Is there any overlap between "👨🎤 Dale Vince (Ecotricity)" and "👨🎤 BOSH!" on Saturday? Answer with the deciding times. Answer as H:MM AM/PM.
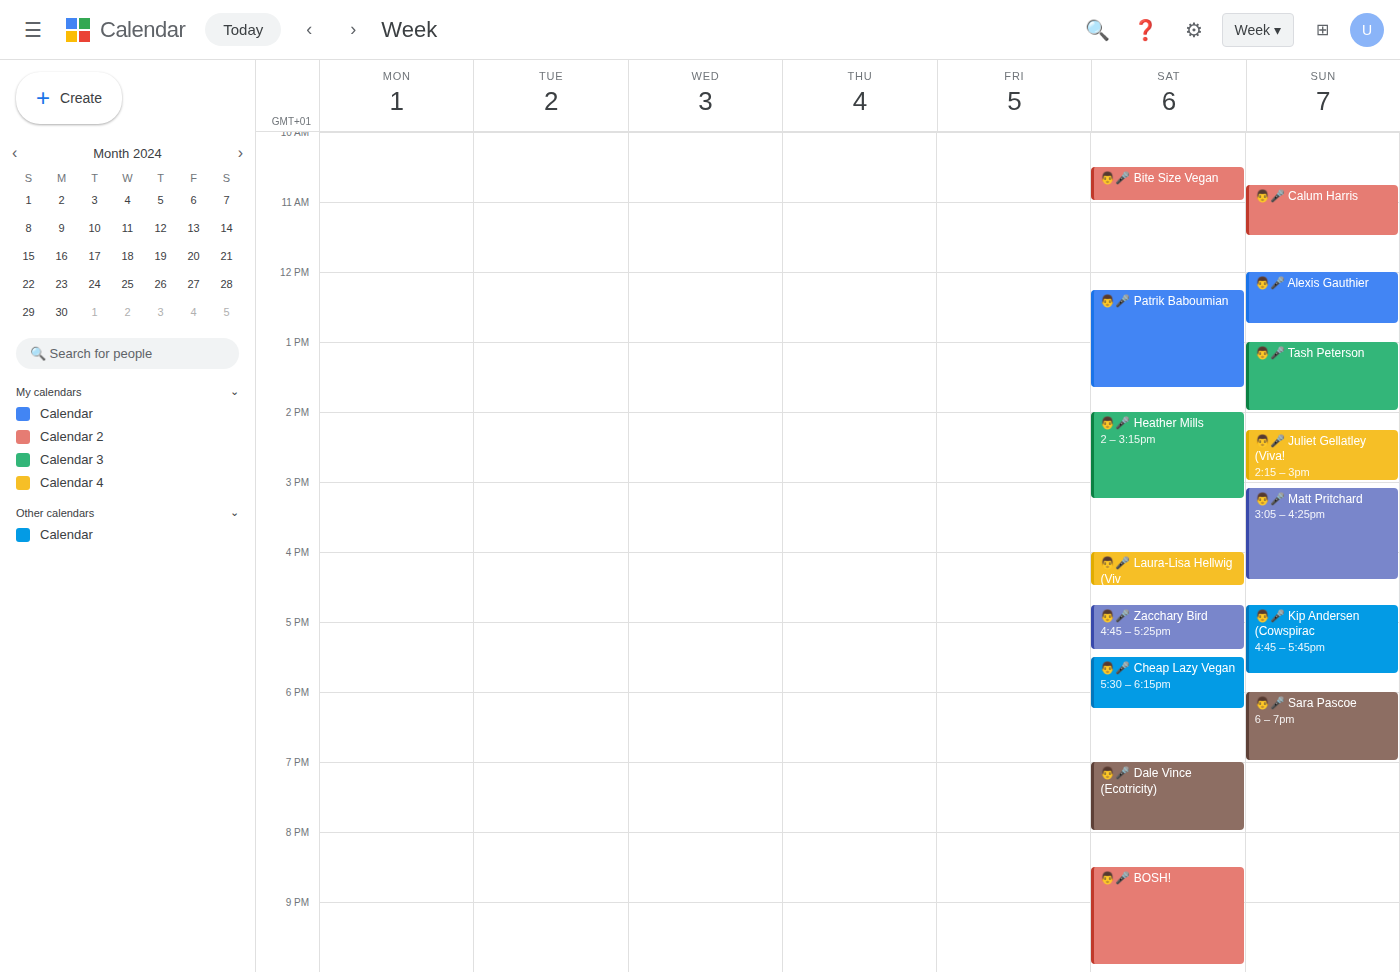
"👨🎤 Dale Vince (Ecotricity)" ends at 8:00 PM and "👨🎤 BOSH!" starts at 8:30 PM -- no overlap.